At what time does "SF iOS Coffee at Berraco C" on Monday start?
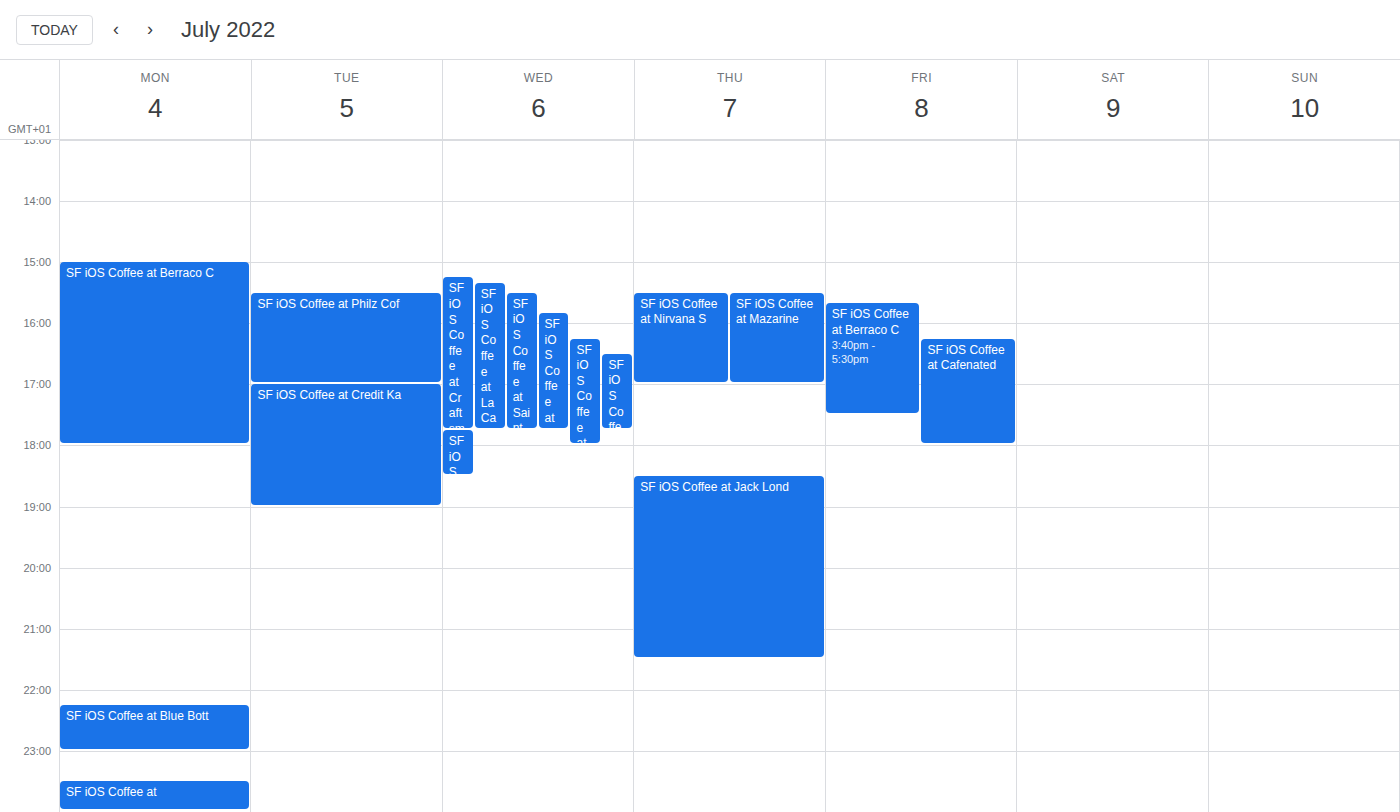
3:00 PM